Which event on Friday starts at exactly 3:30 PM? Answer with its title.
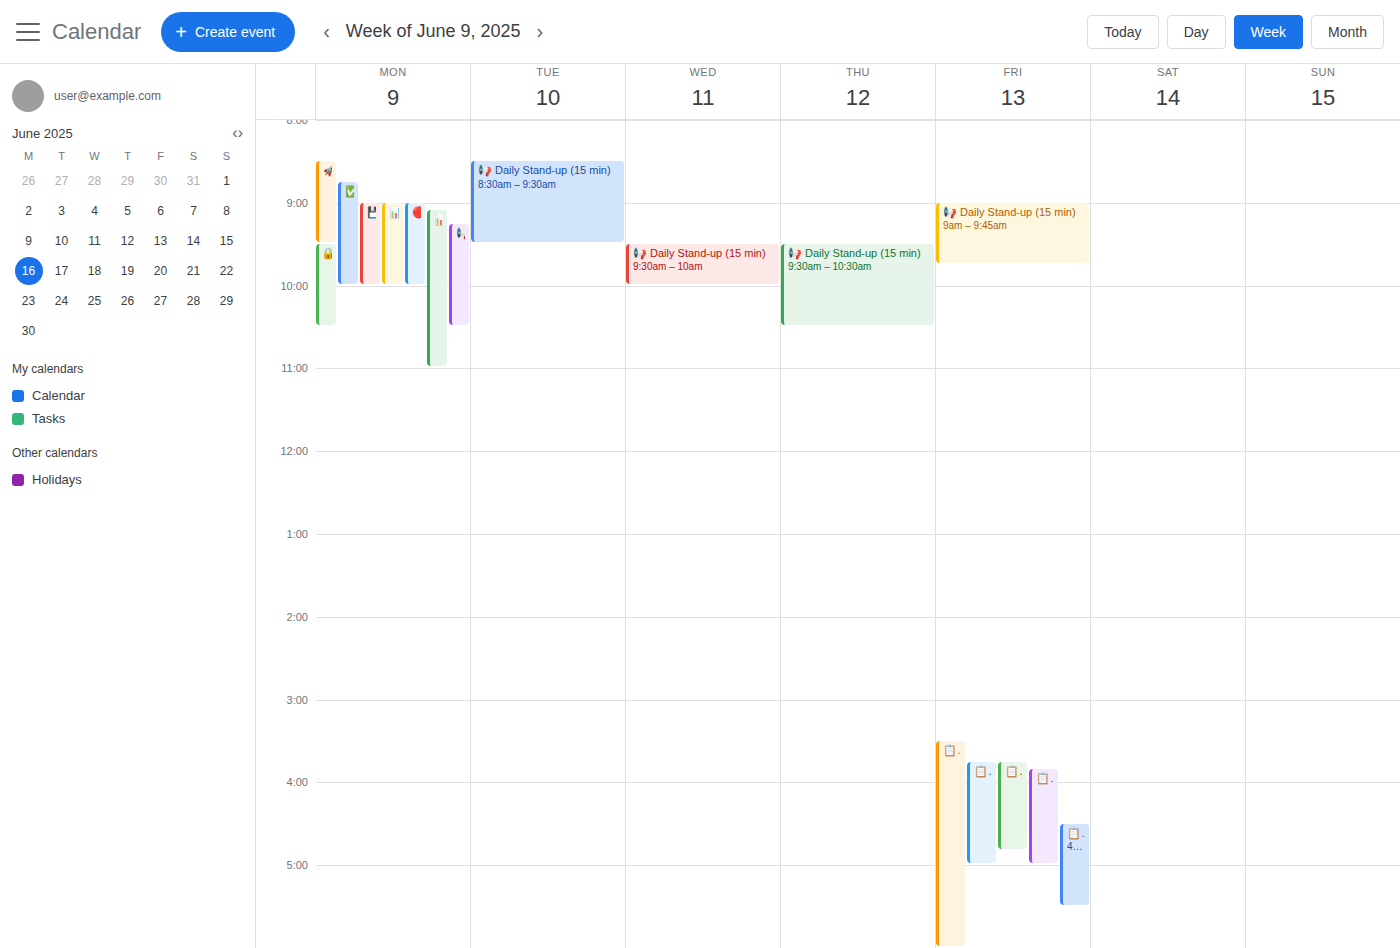
"📋 Revue Sprint 6 & Rétrosp"